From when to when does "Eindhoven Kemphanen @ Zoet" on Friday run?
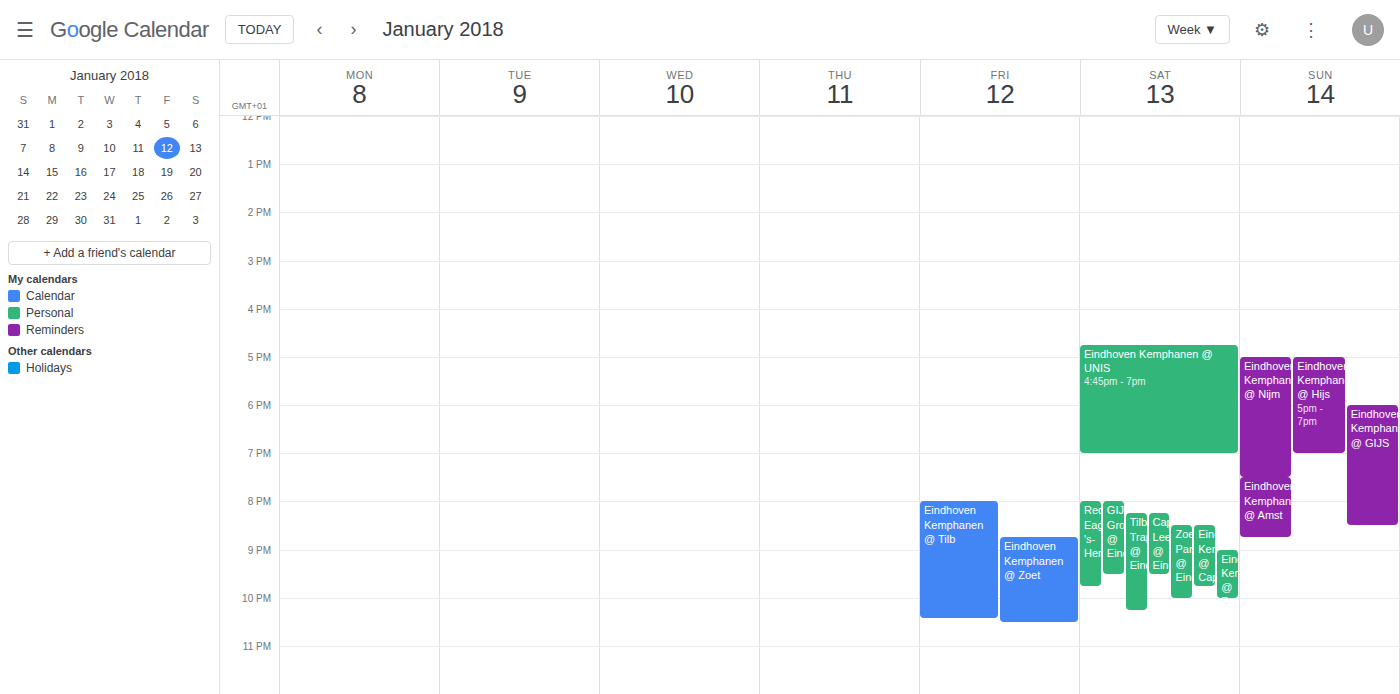
8:45 PM to 10:30 PM